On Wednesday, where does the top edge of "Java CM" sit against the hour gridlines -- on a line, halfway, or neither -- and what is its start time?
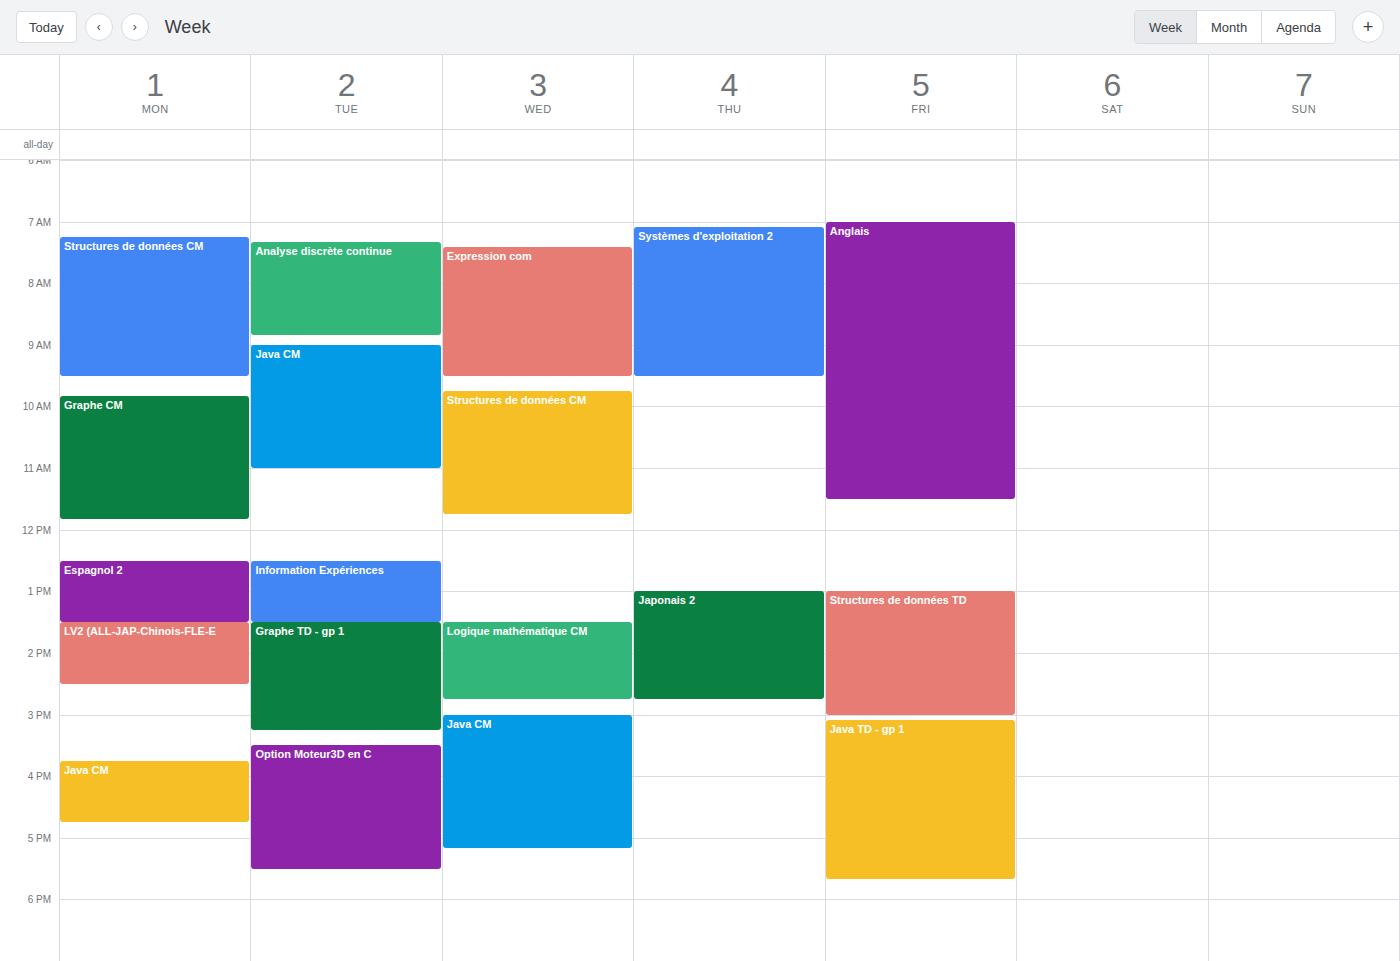
3:00 PM -- exactly on the 3 PM line.